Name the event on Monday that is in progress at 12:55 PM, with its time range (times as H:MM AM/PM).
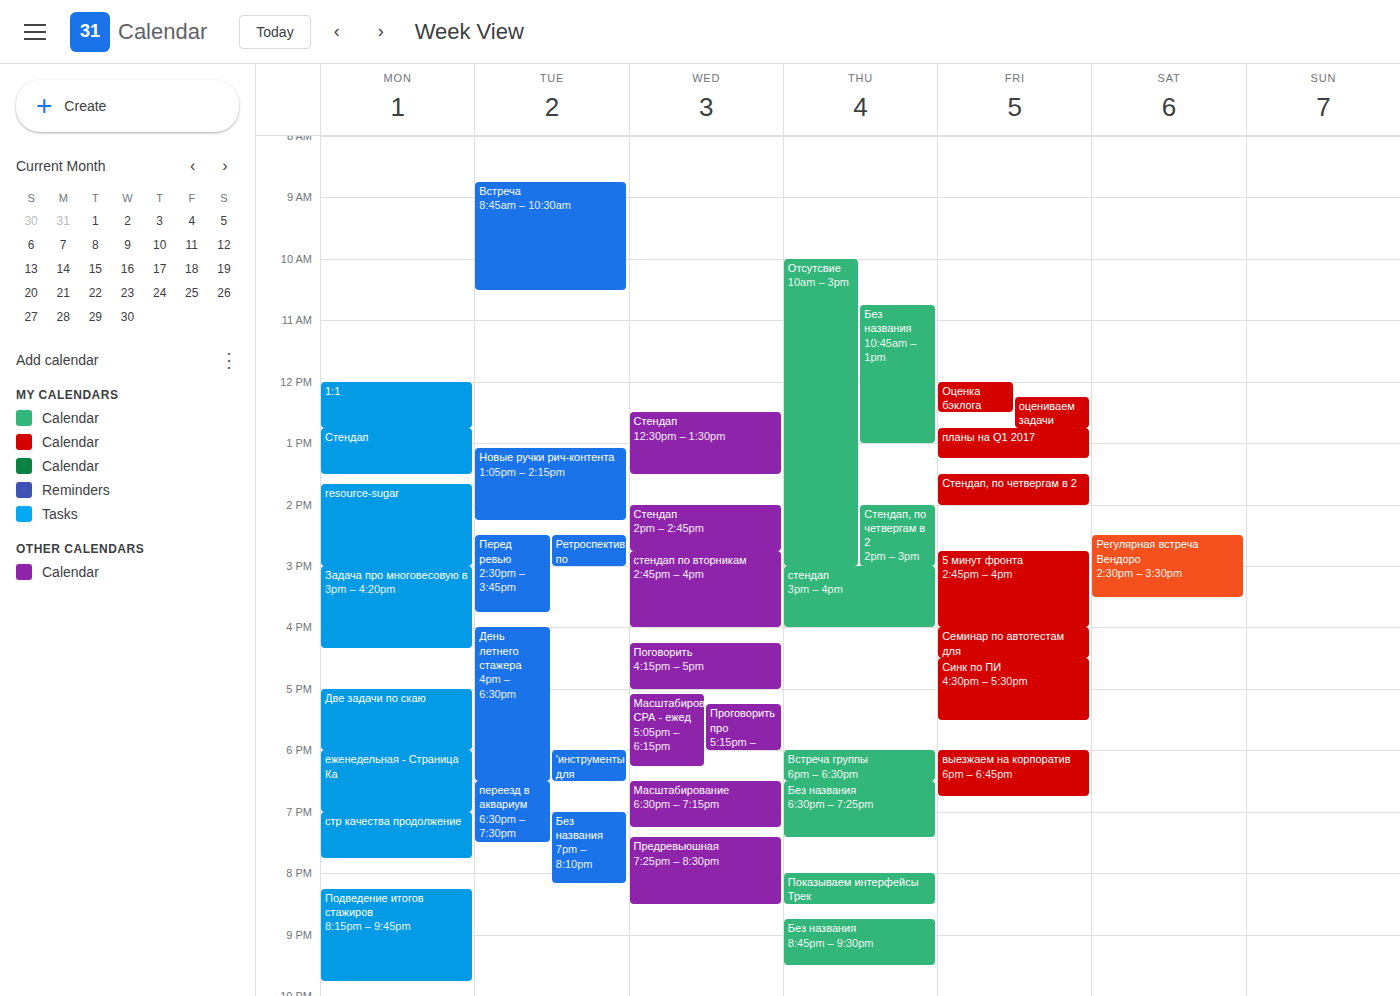
"Стендап", 12:45 PM to 1:30 PM